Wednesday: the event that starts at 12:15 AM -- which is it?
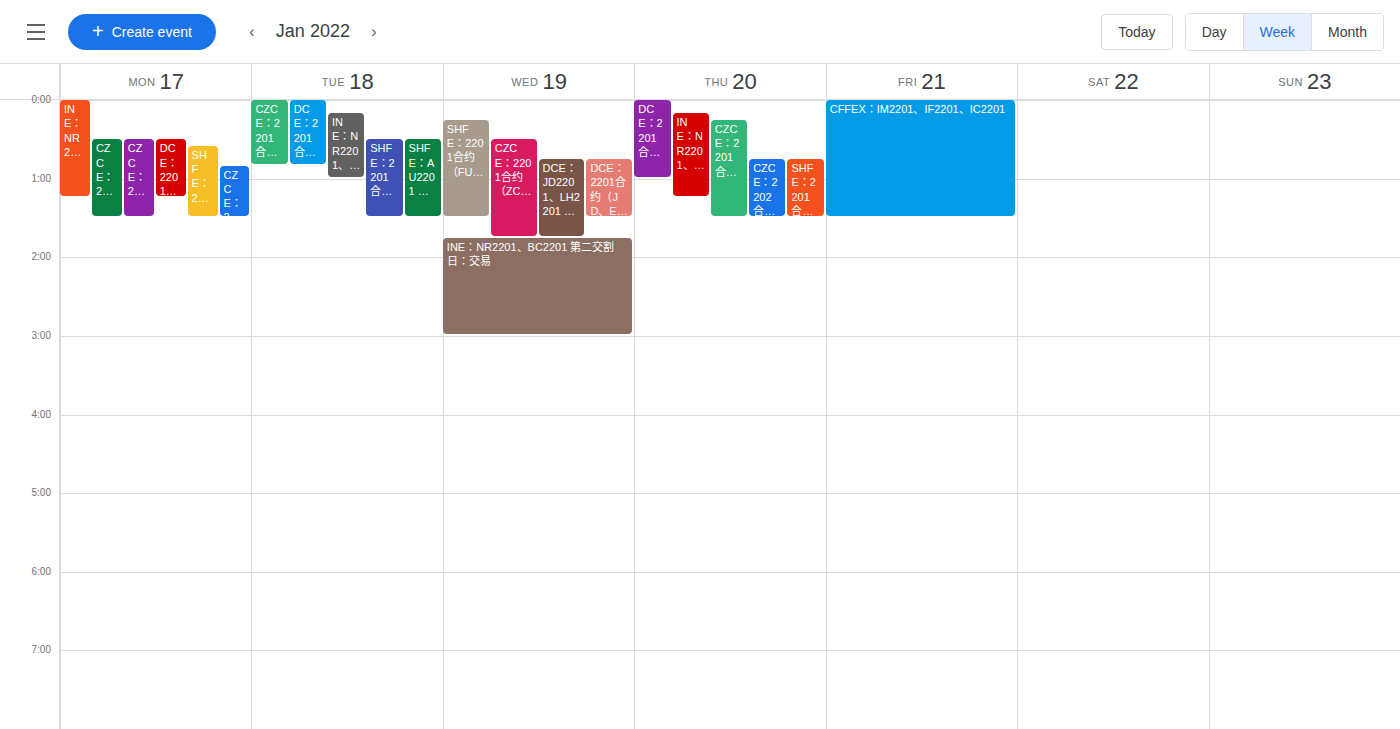
"SHFE：2201合约（FU、AU除外） 第二交割日"